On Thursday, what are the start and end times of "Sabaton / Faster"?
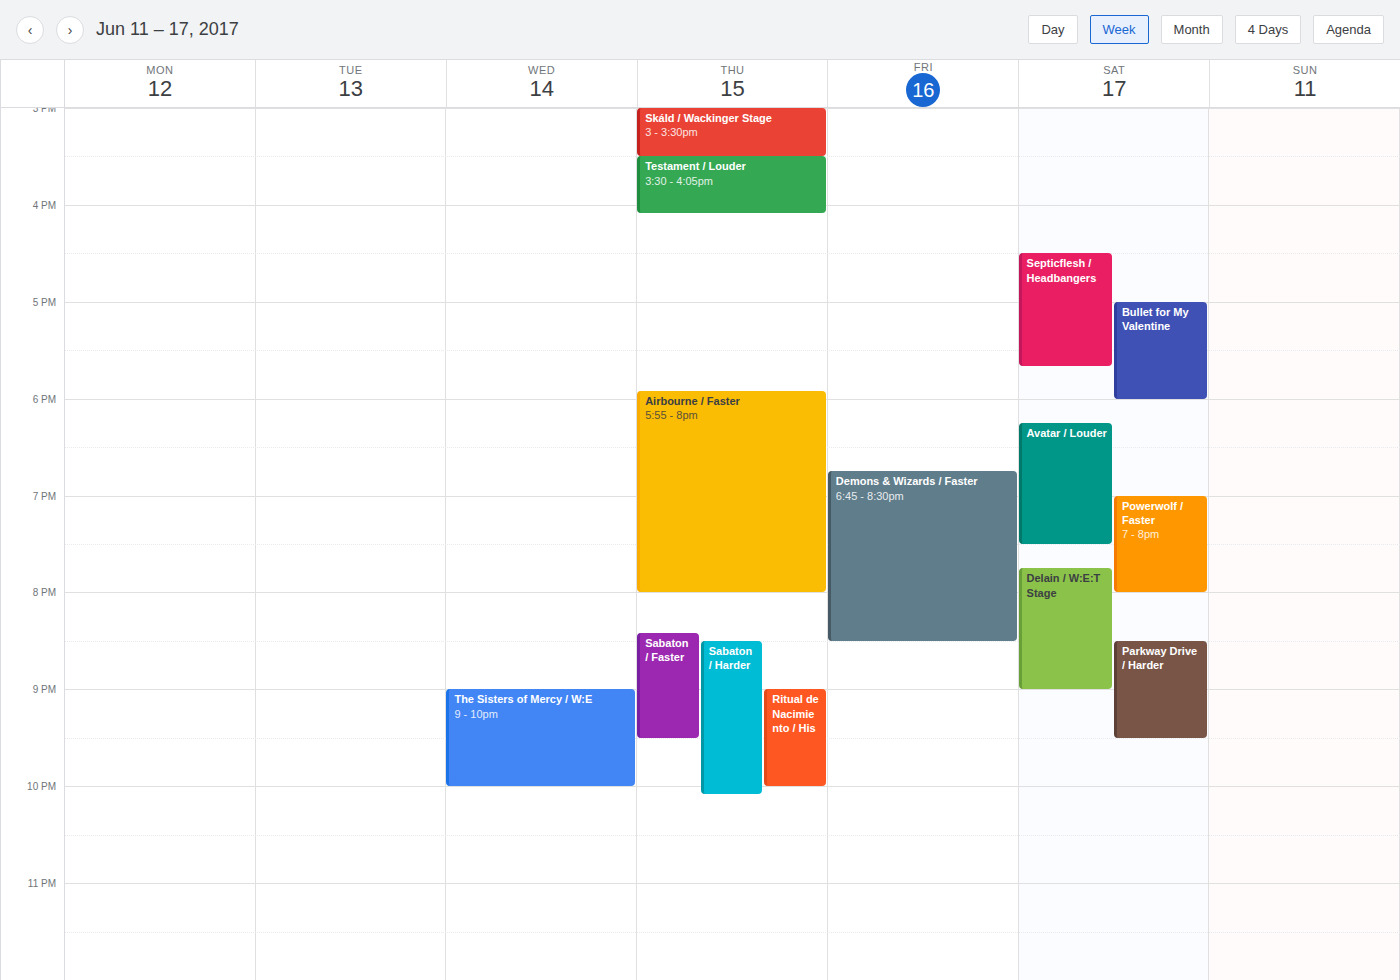
8:25 PM to 9:30 PM